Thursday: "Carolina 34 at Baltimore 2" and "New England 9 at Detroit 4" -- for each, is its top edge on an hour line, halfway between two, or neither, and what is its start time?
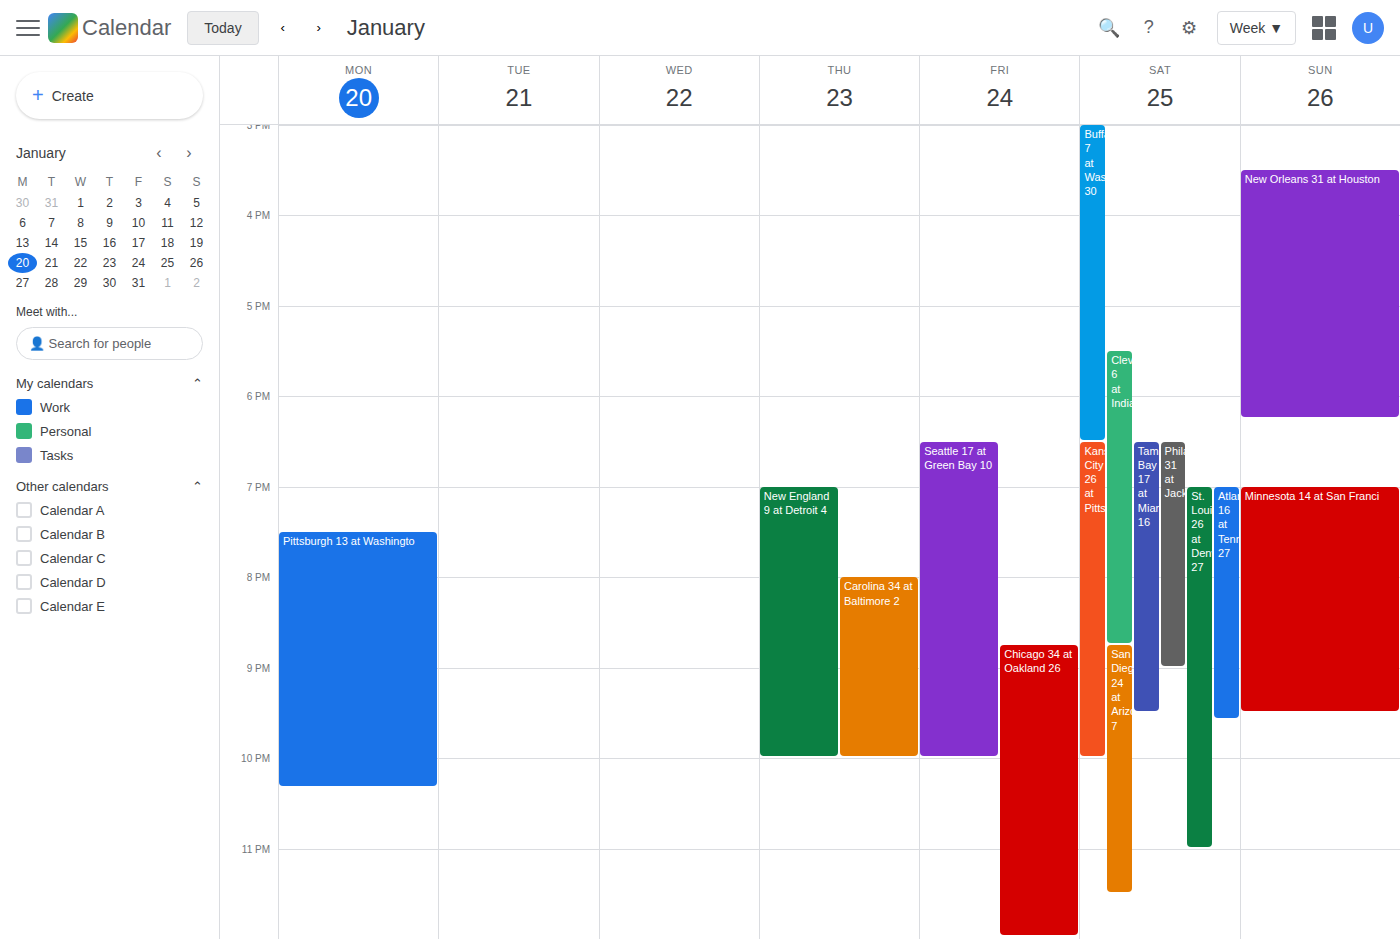
"Carolina 34 at Baltimore 2": 20:00, exactly on the 20:00 line. "New England 9 at Detroit 4": 19:00, exactly on the 19:00 line.